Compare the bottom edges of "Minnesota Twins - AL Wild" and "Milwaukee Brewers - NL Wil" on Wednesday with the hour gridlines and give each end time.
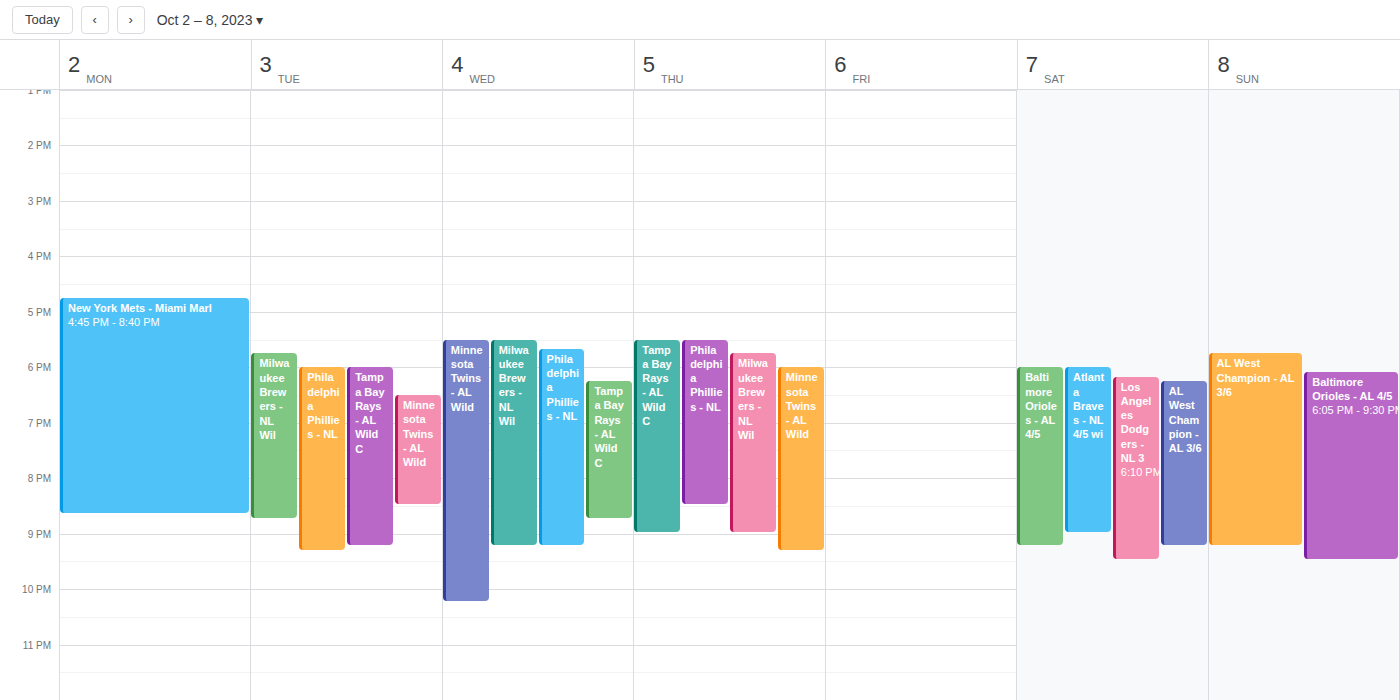
"Minnesota Twins - AL Wild": 10:15 PM, neither: a quarter of the way from the 10 PM line to the 11 PM line. "Milwaukee Brewers - NL Wil": 9:15 PM, neither: a quarter of the way from the 9 PM line to the 10 PM line.